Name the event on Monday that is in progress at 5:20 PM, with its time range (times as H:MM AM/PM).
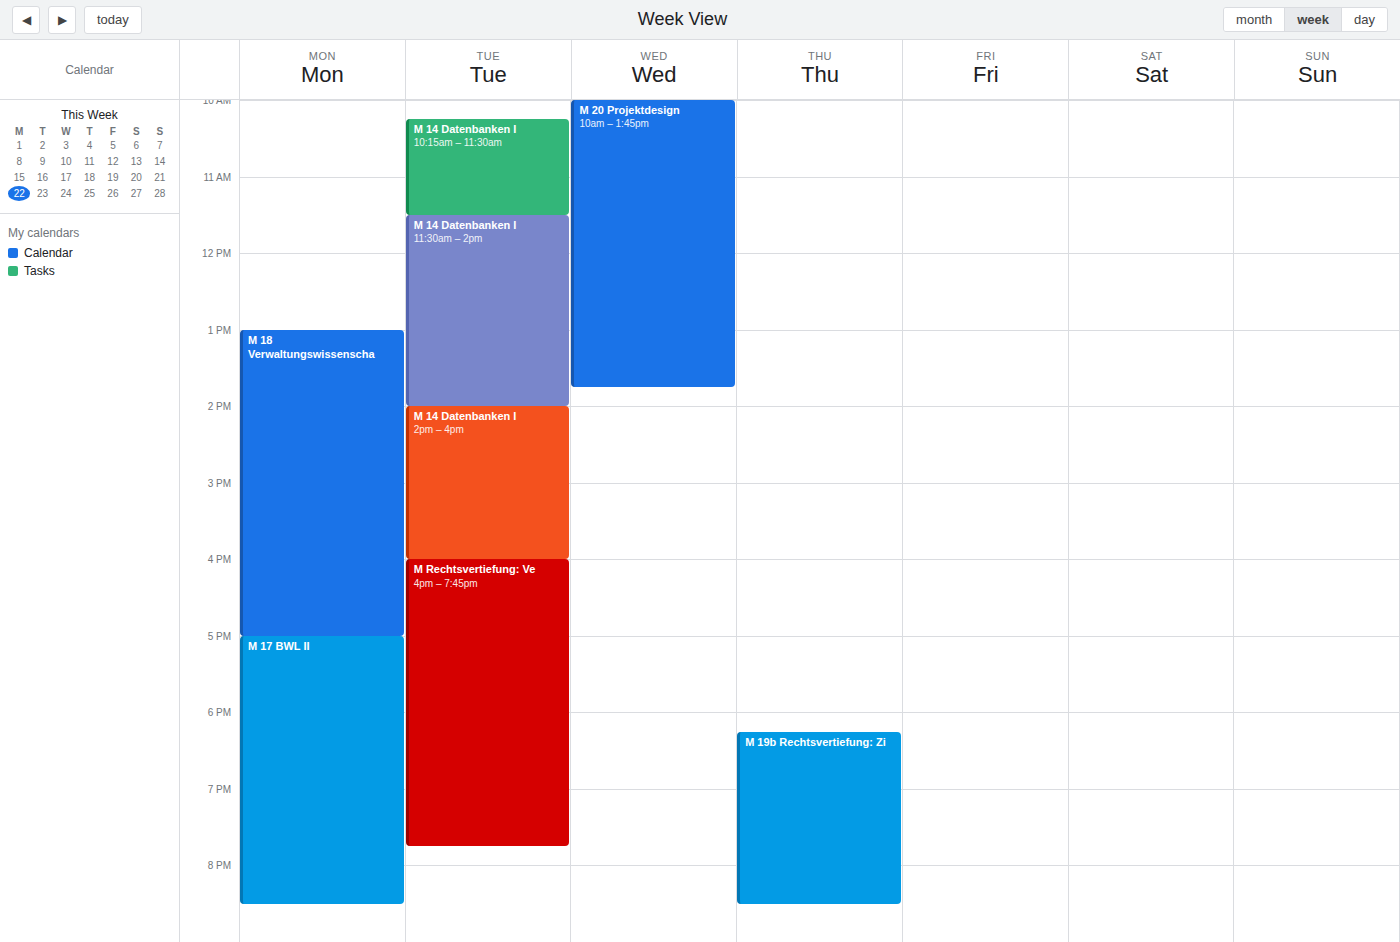
"M 17 BWL II", 5:00 PM to 8:30 PM